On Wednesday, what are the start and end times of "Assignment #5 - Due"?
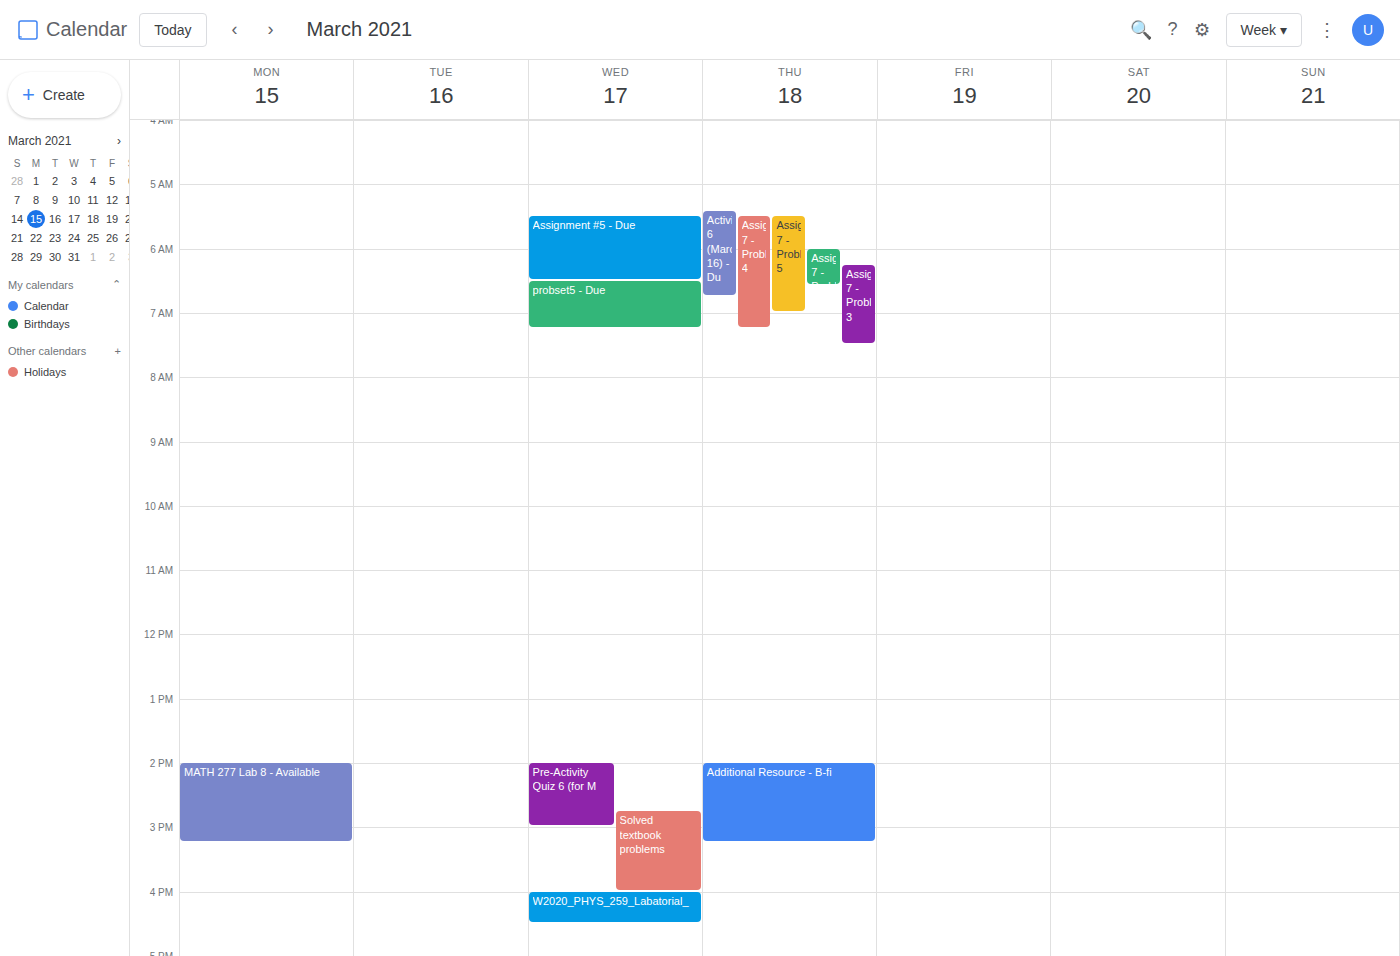
05:30 to 06:30